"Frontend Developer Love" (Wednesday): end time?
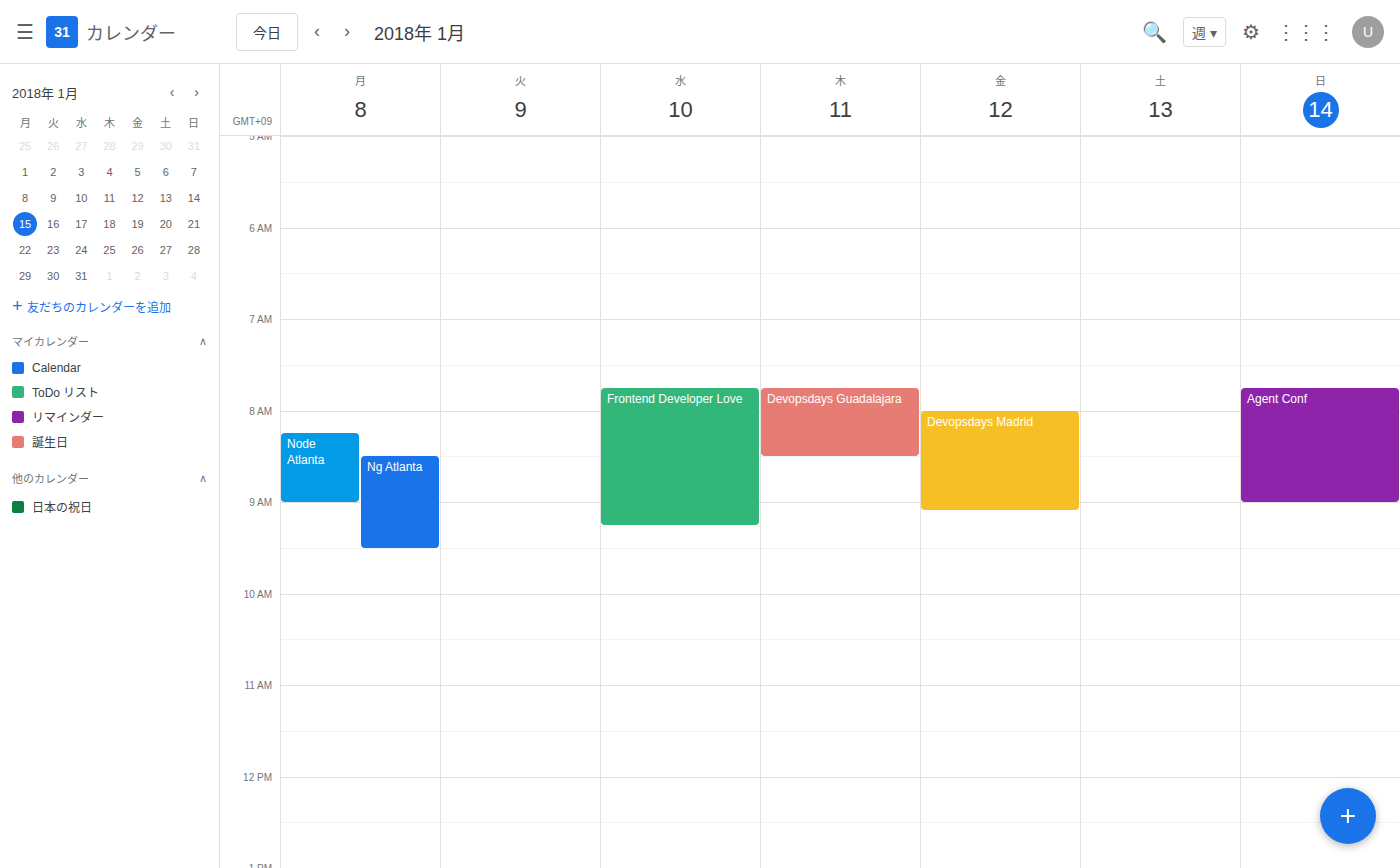
9:15 AM